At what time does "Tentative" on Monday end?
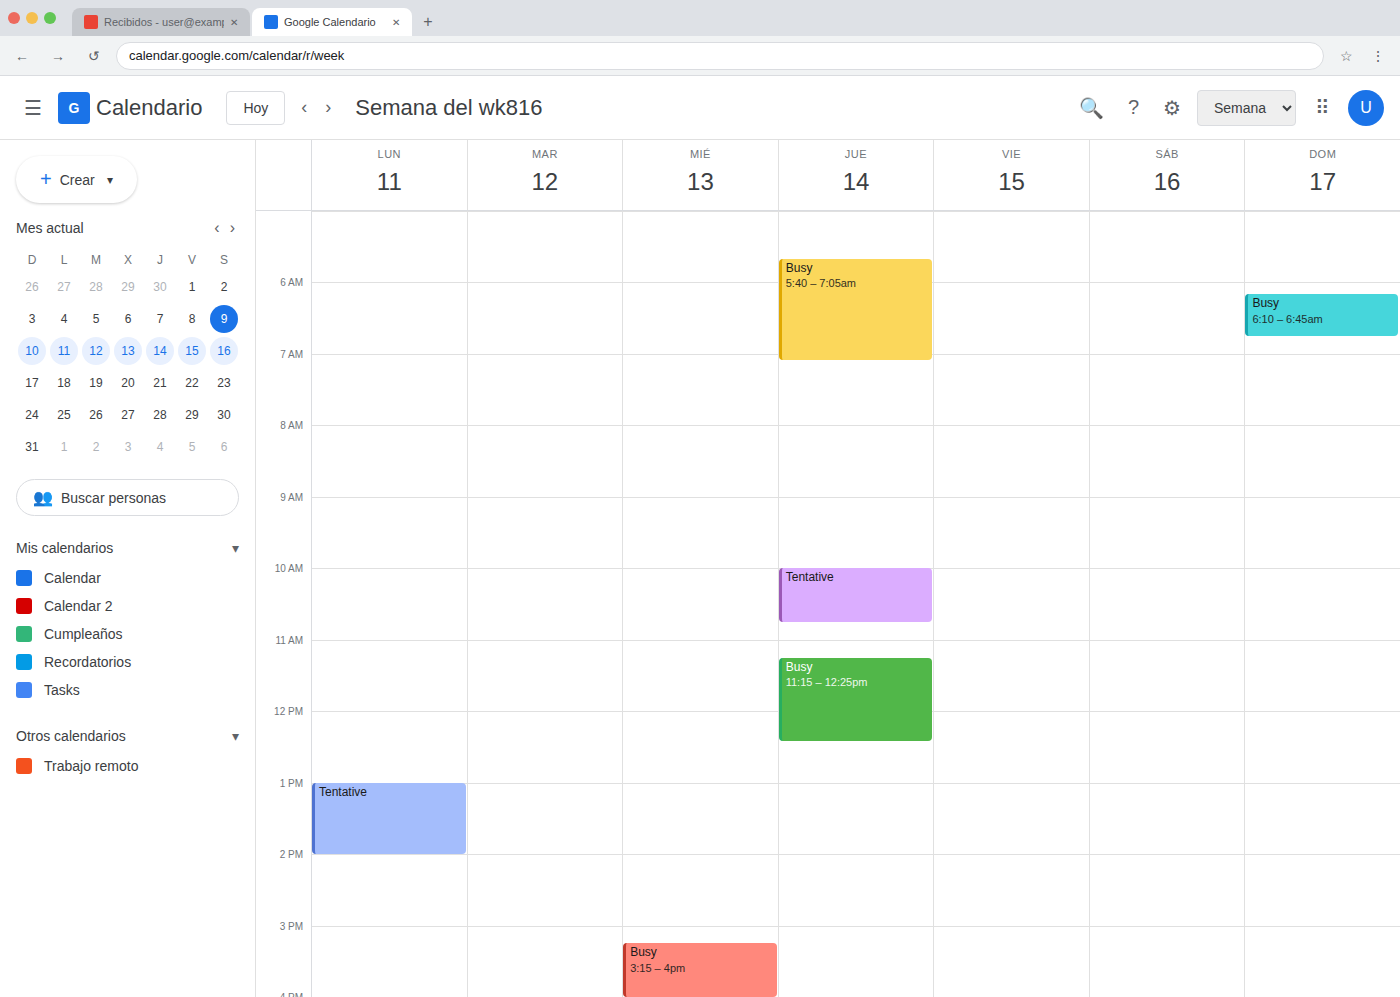
2:00 PM